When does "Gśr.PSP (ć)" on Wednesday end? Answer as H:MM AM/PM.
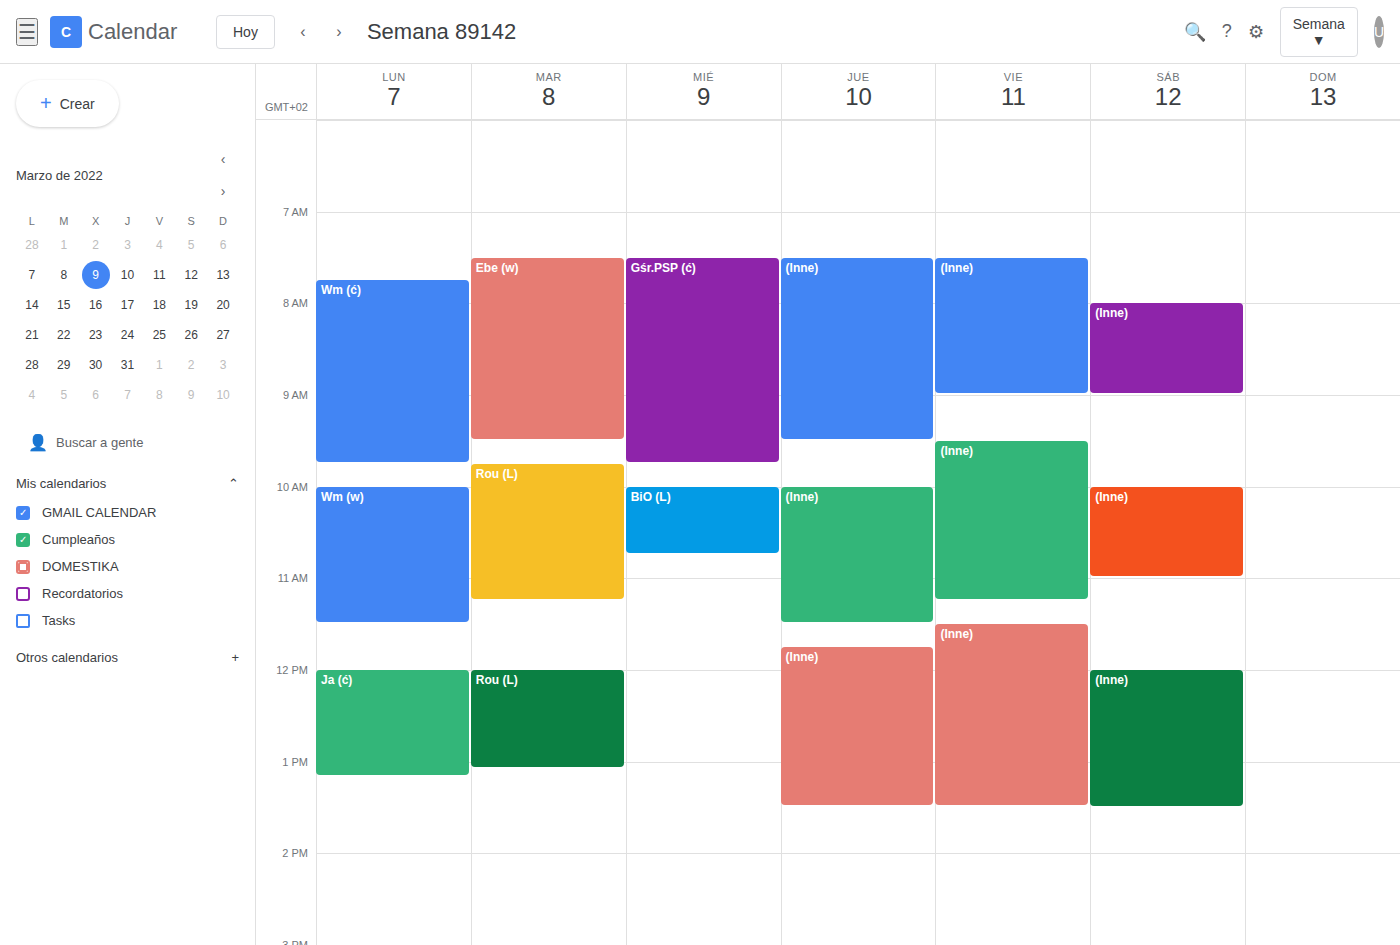
9:45 AM